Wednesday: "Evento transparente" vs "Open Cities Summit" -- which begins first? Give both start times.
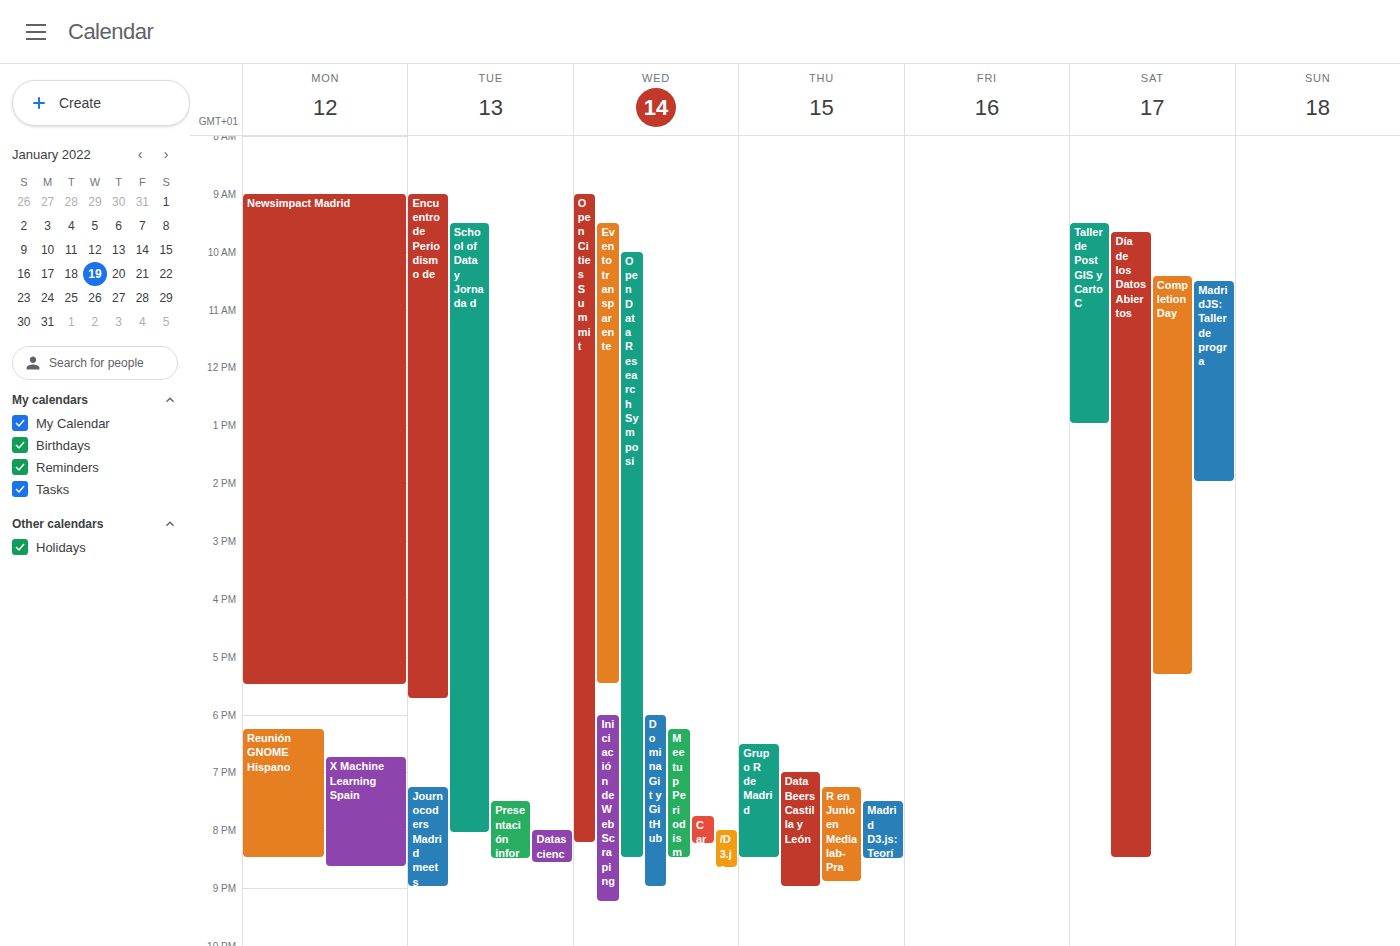
"Open Cities Summit" 9:00 AM; "Evento transparente" 9:30 AM.